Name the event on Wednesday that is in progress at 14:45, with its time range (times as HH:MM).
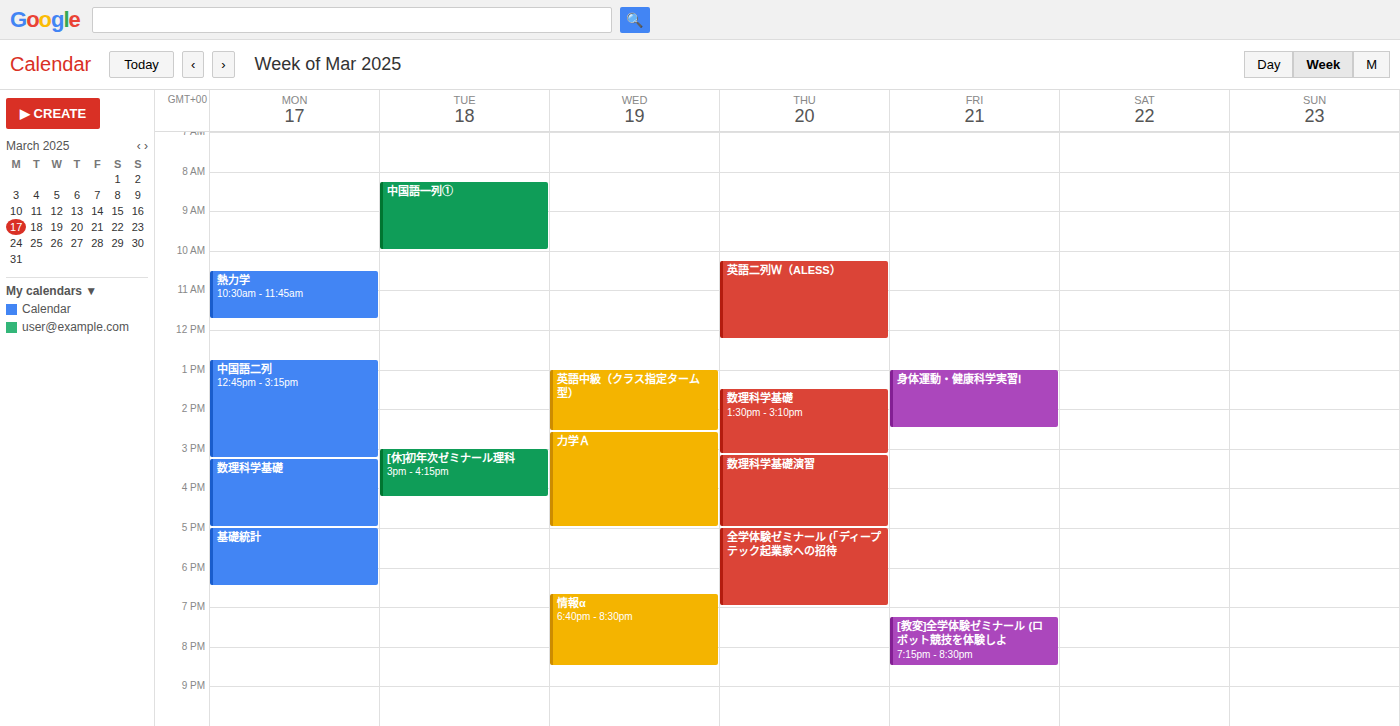
"力学Ａ", 14:35 to 17:00